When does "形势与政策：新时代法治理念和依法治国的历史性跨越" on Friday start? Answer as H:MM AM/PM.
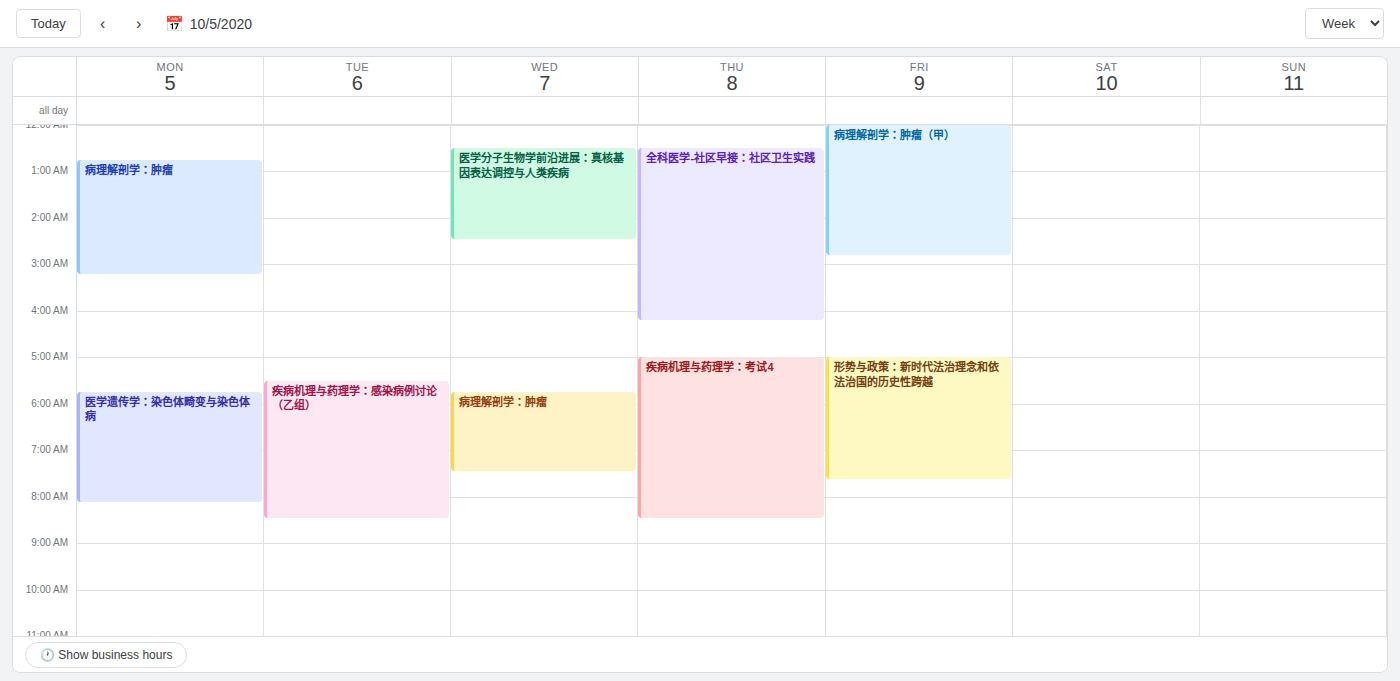
5:00 AM